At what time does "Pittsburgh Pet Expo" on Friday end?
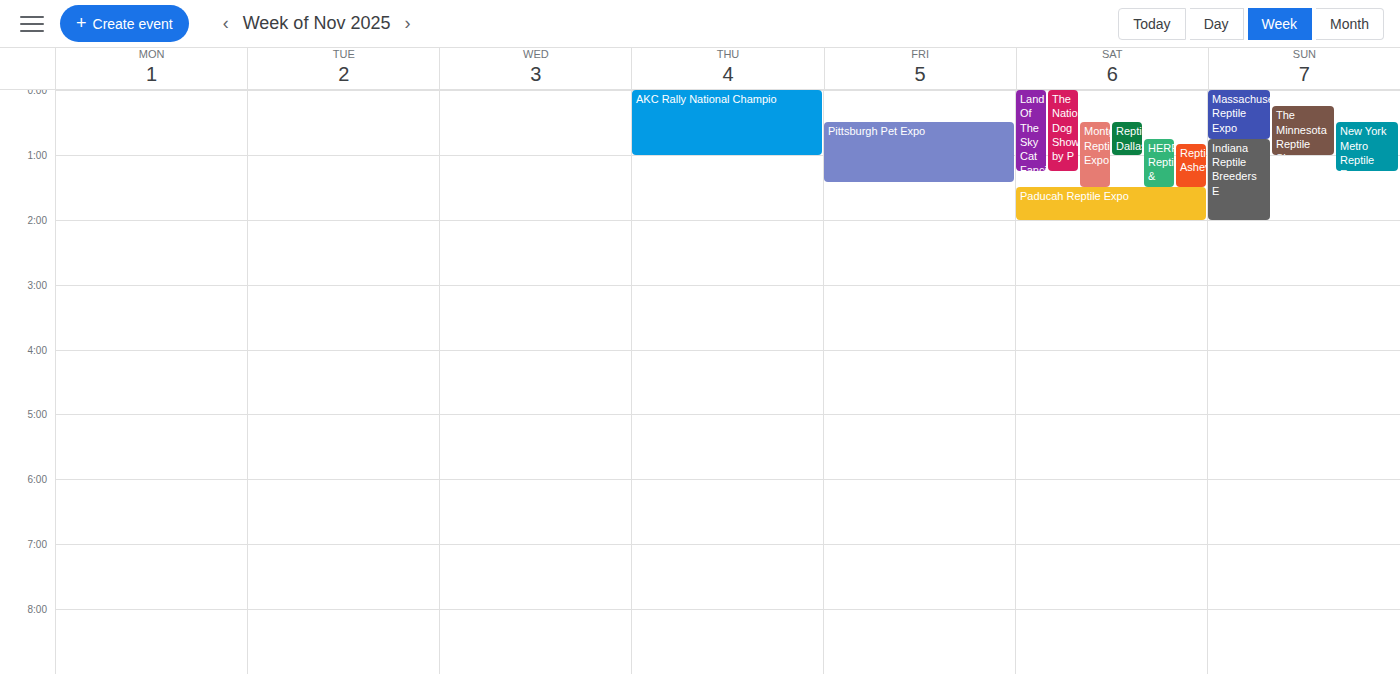
1:25 AM